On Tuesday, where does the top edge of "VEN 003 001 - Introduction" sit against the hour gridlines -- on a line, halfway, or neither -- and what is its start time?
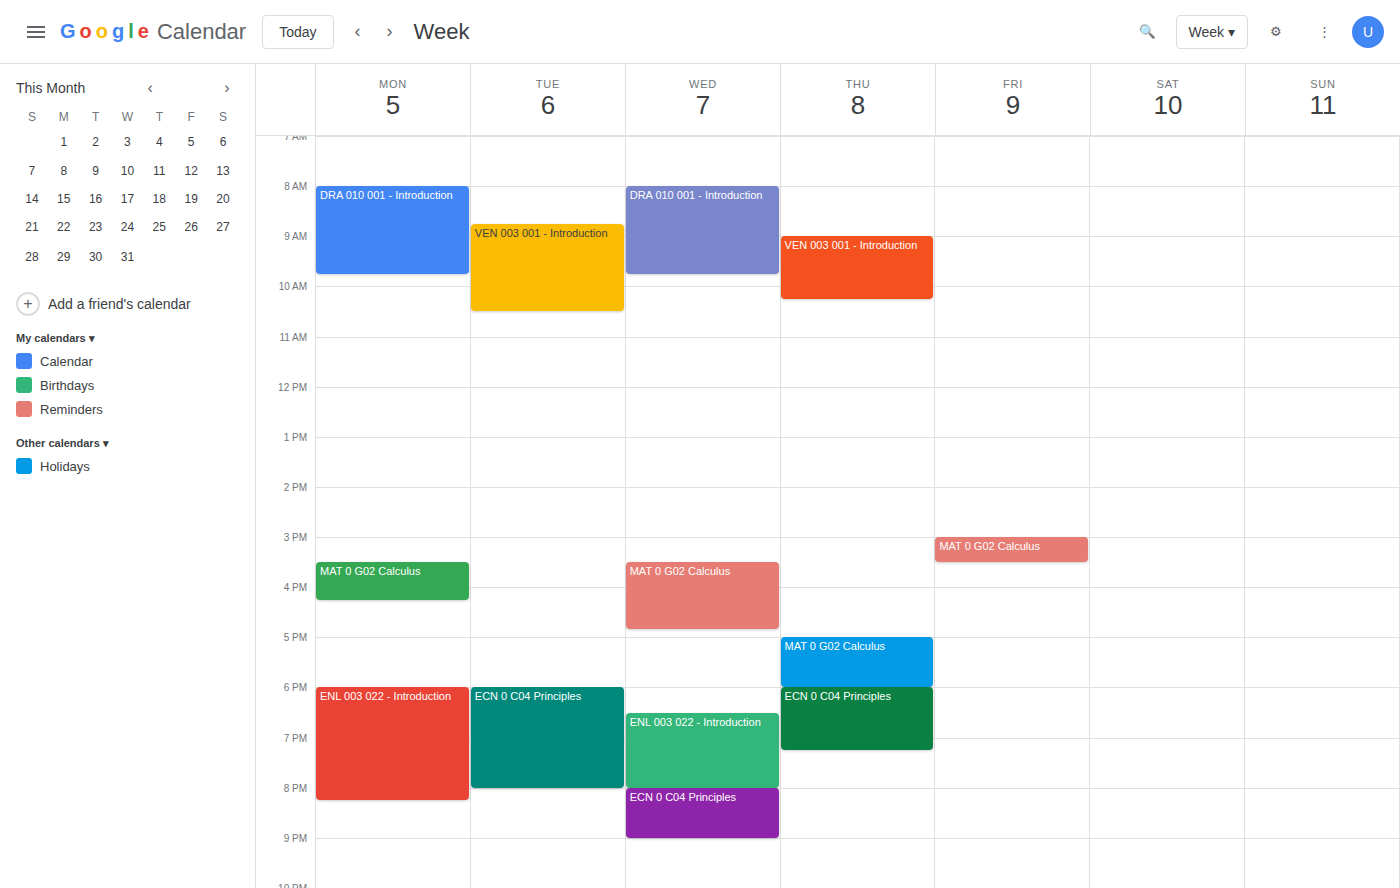
8:45 AM -- neither: three quarters of the way from the 8 AM line to the 9 AM line.